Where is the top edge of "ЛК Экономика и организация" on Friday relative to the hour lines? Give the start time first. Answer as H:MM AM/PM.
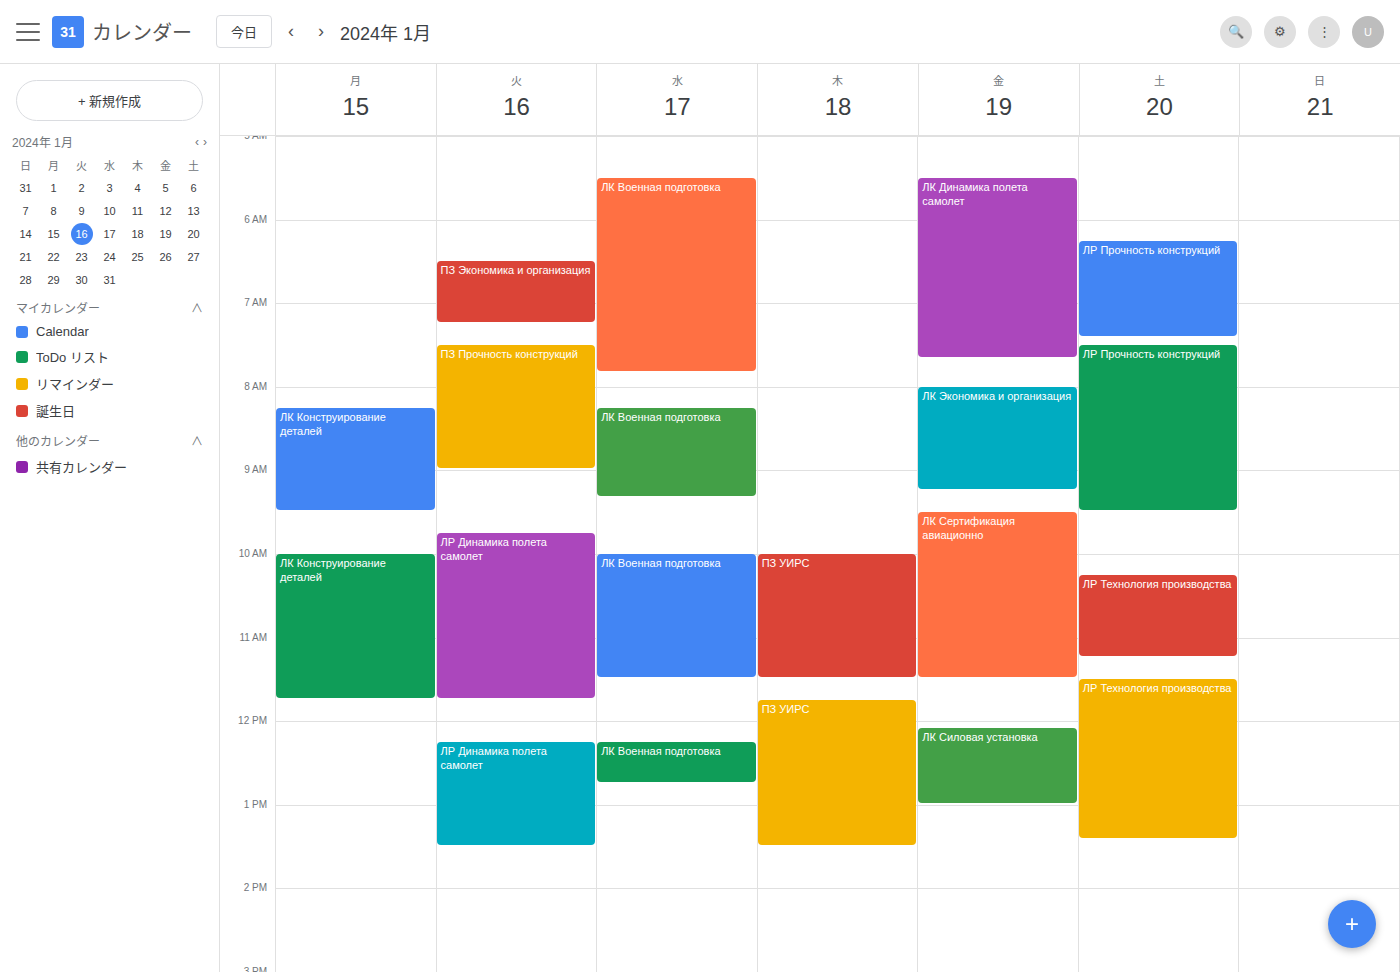
8:00 AM -- exactly on the 8 AM line.